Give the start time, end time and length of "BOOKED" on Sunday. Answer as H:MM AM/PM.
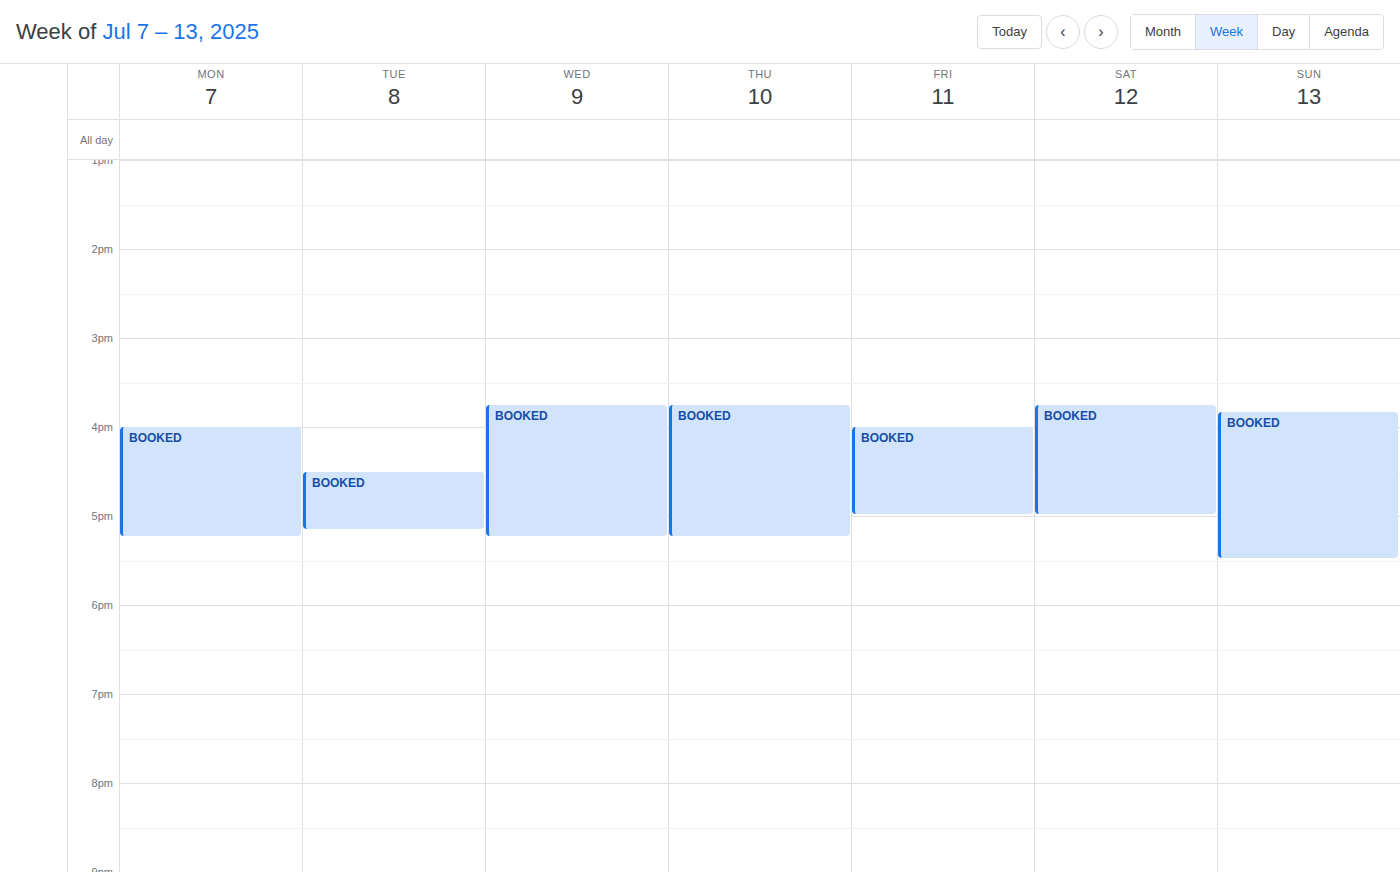
3:50 PM to 5:30 PM, 1 hour 40 minutes